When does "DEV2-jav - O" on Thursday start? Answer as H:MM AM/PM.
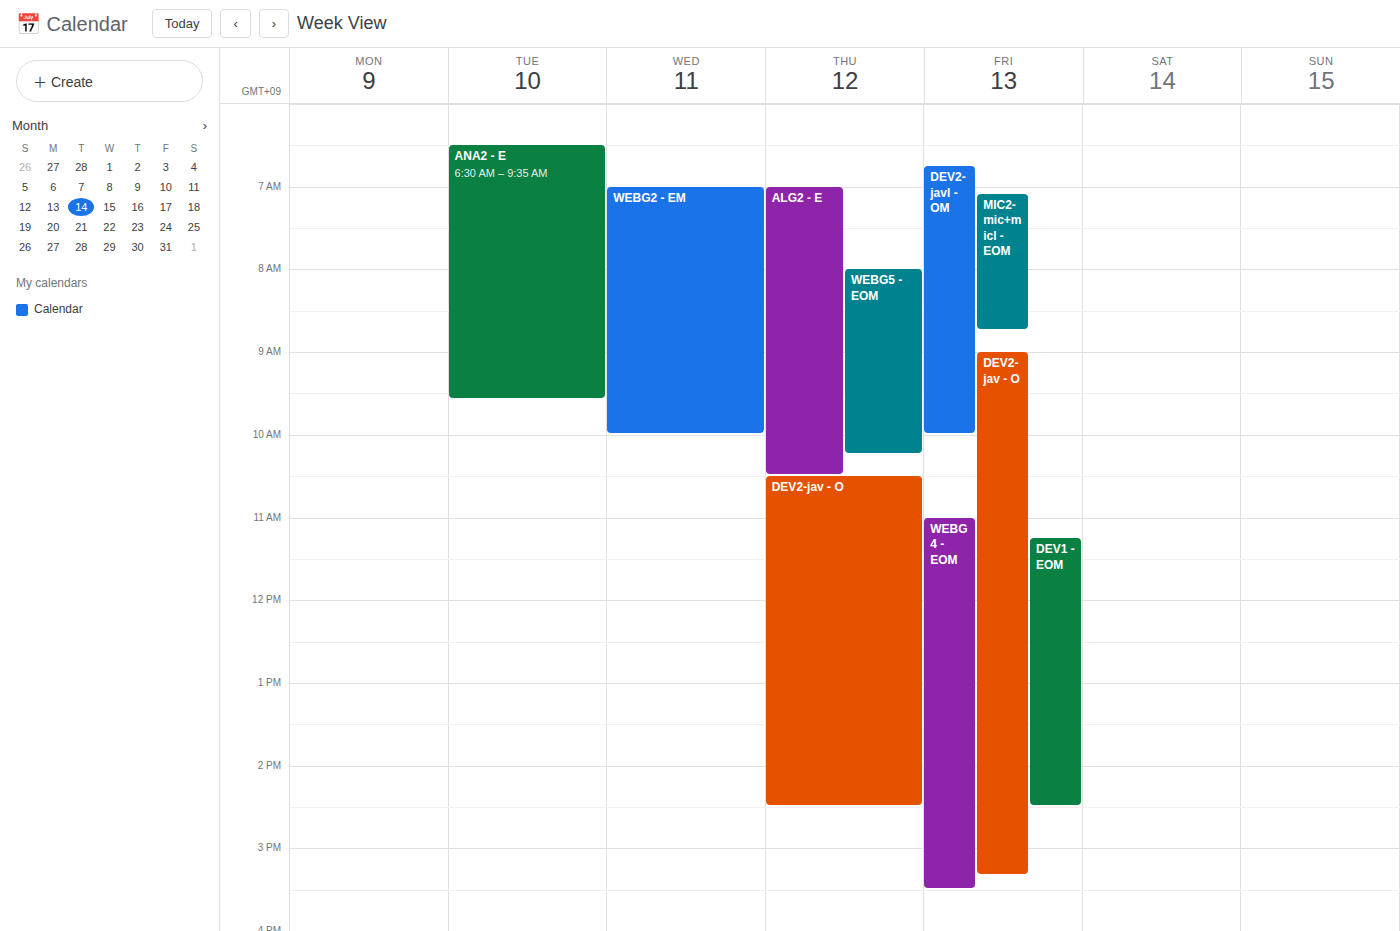
10:30 AM